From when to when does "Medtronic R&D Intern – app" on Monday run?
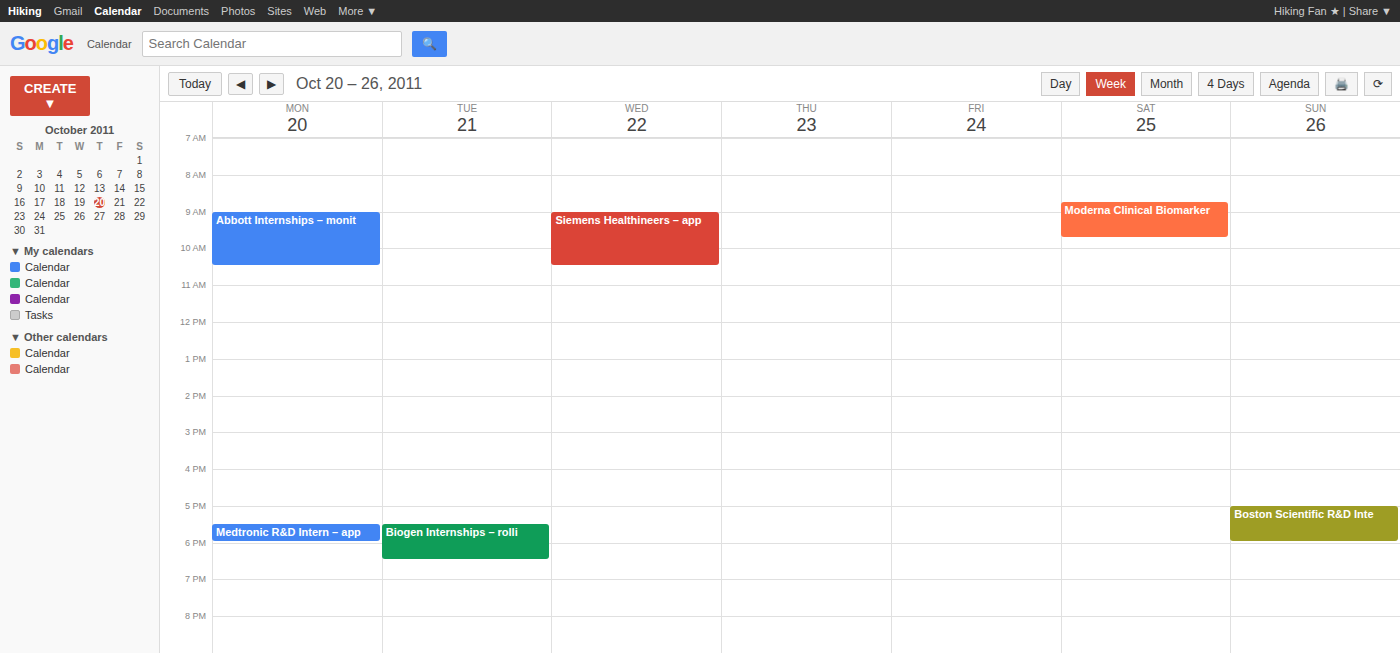
5:30 PM to 6:00 PM